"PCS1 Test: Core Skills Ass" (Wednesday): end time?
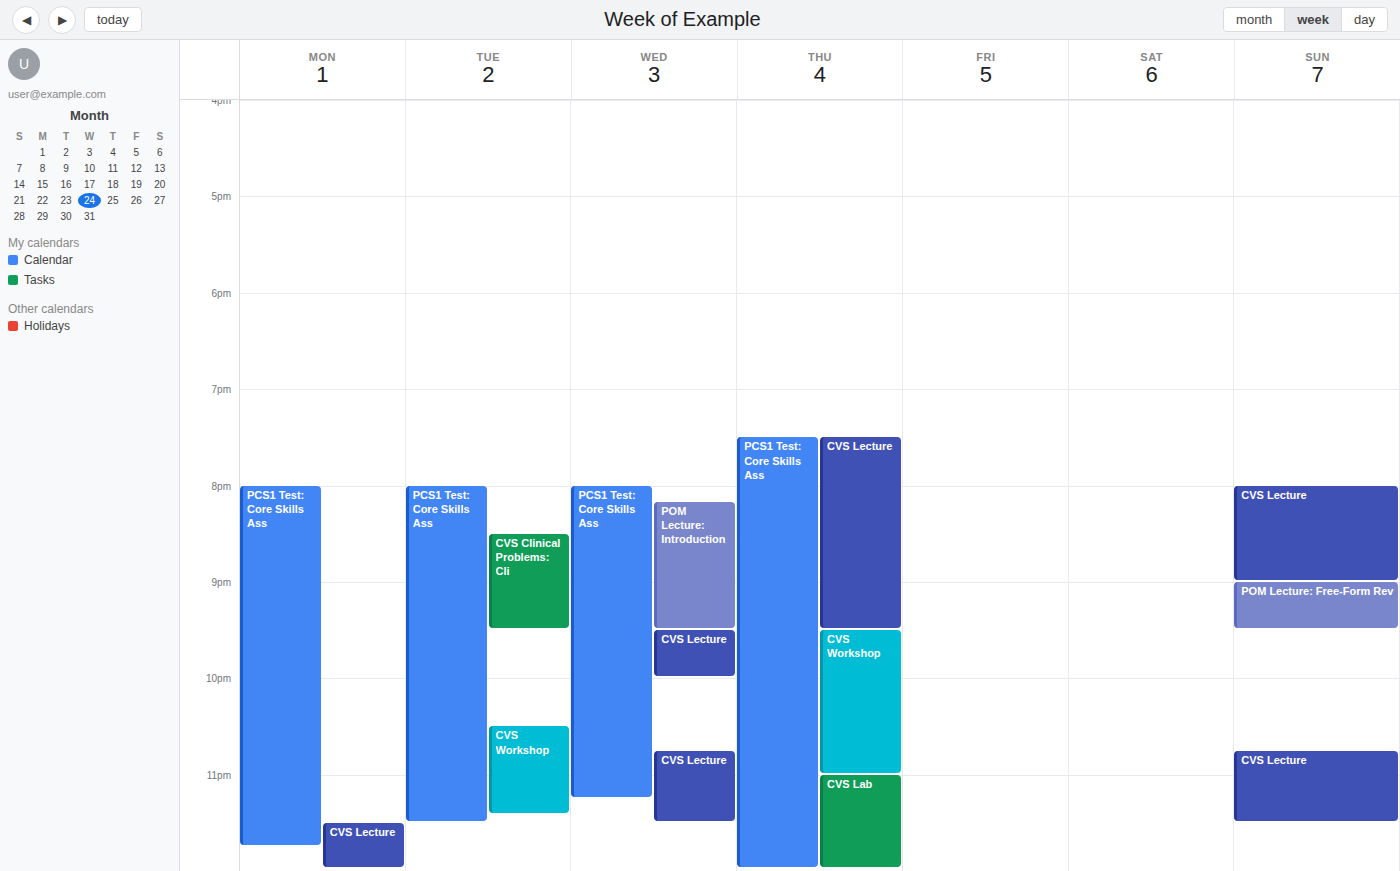
11:15 PM